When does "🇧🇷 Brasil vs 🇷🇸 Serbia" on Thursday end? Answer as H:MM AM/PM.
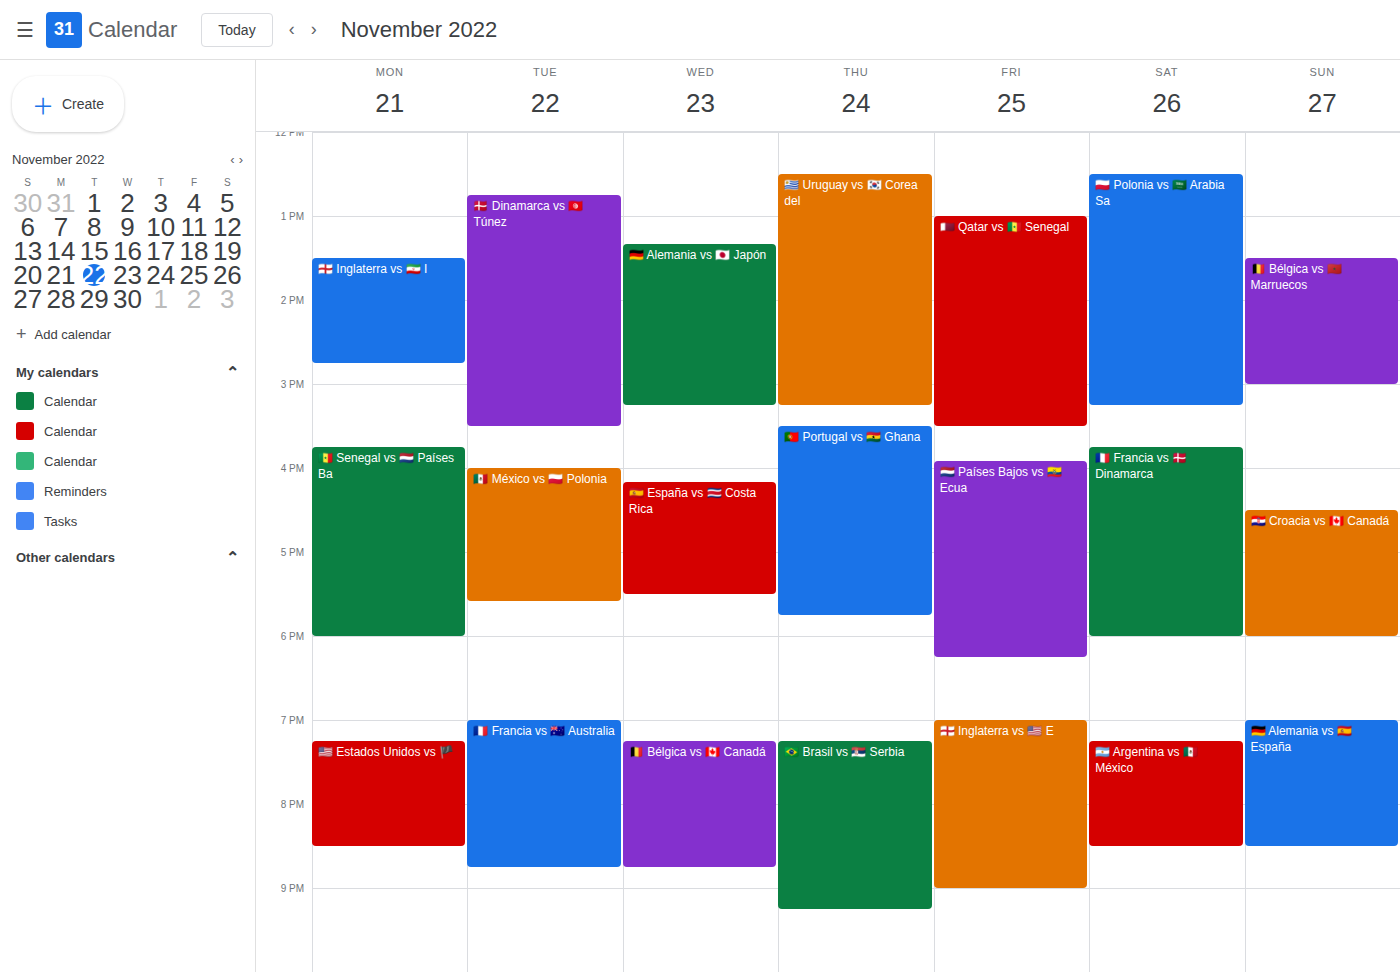
9:15 PM